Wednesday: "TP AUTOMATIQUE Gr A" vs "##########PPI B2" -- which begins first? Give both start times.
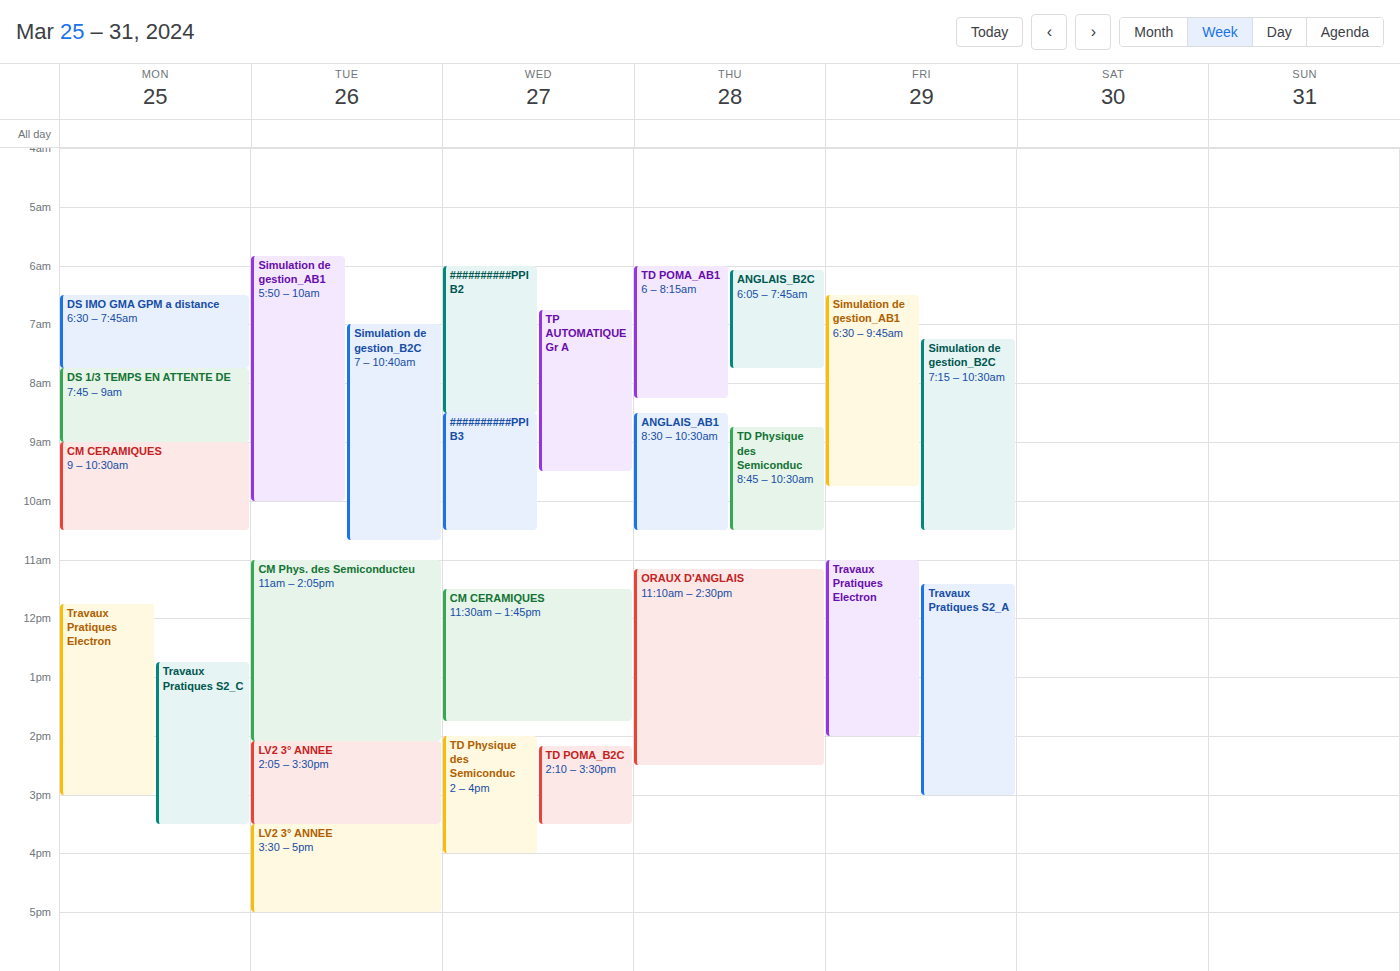
"##########PPI B2" 6:00 AM; "TP AUTOMATIQUE Gr A" 6:45 AM.